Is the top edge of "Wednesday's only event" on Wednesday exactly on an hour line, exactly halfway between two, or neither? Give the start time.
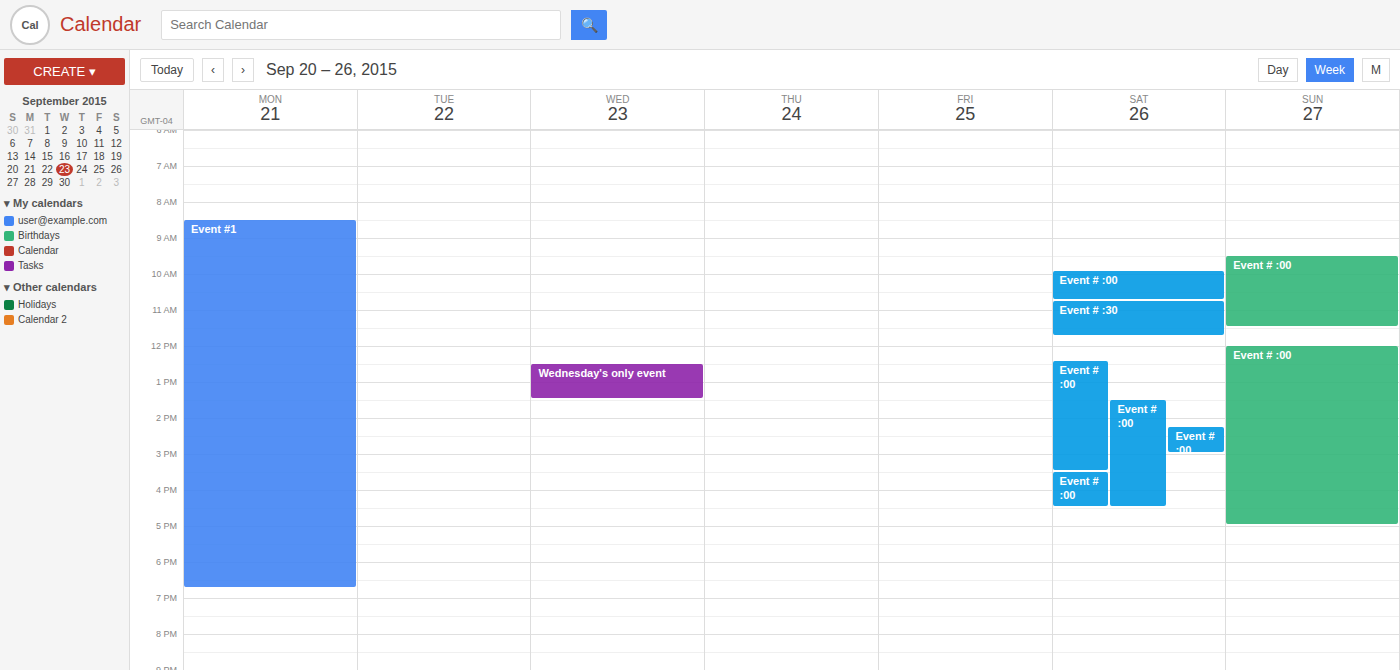
12:30 -- halfway between the 12:00 and 13:00 lines.